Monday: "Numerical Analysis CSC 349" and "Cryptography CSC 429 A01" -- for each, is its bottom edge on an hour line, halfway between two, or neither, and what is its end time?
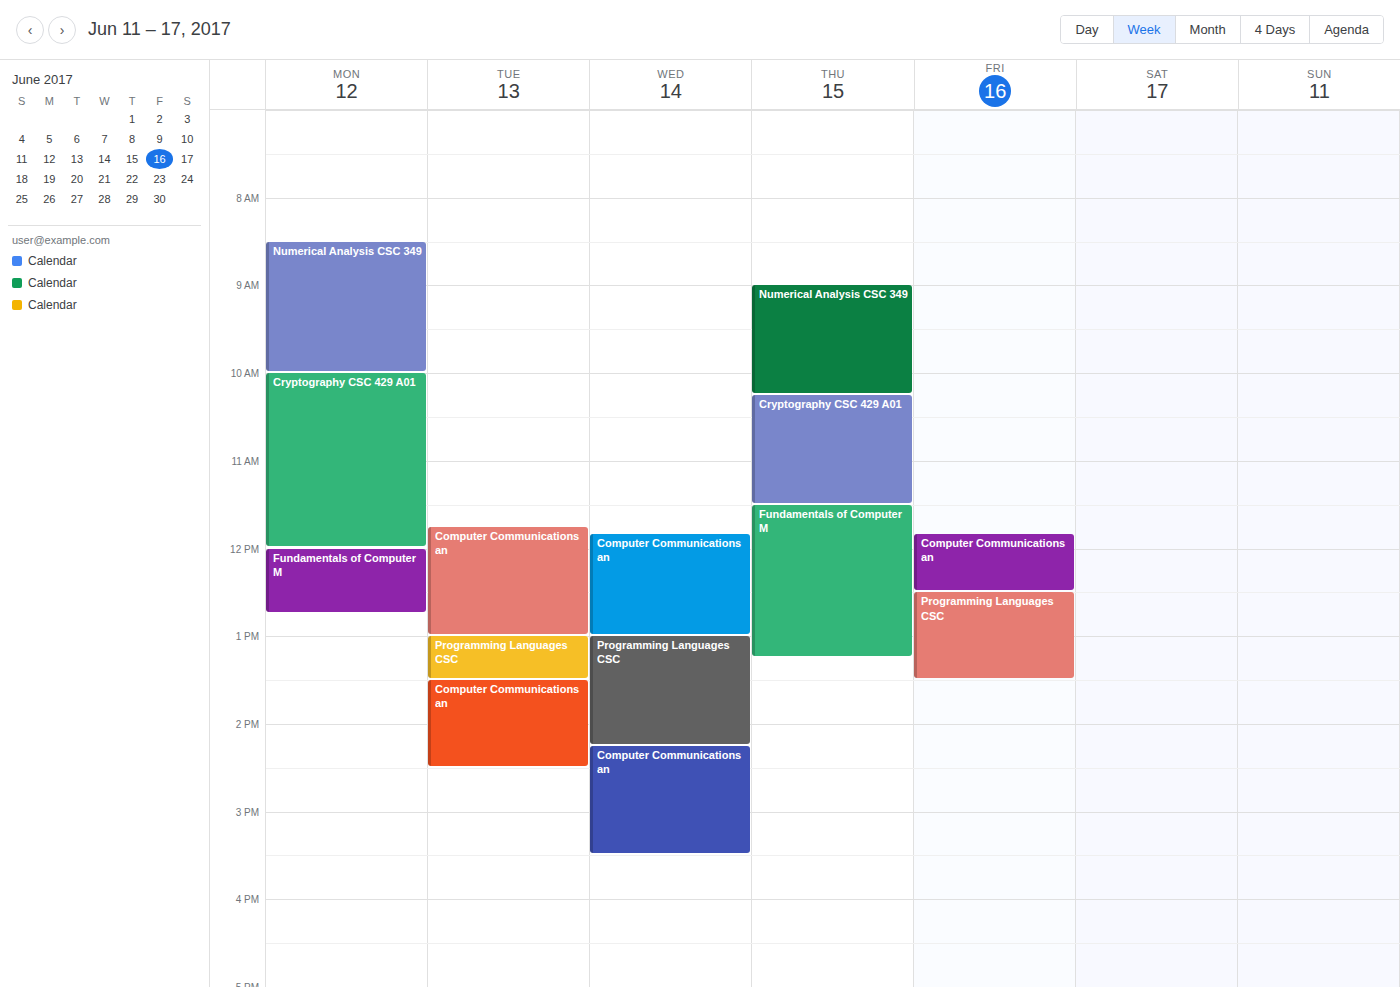
"Numerical Analysis CSC 349": 10:00 AM, exactly on the 10 AM line. "Cryptography CSC 429 A01": 12:00 PM, exactly on the 12 PM line.